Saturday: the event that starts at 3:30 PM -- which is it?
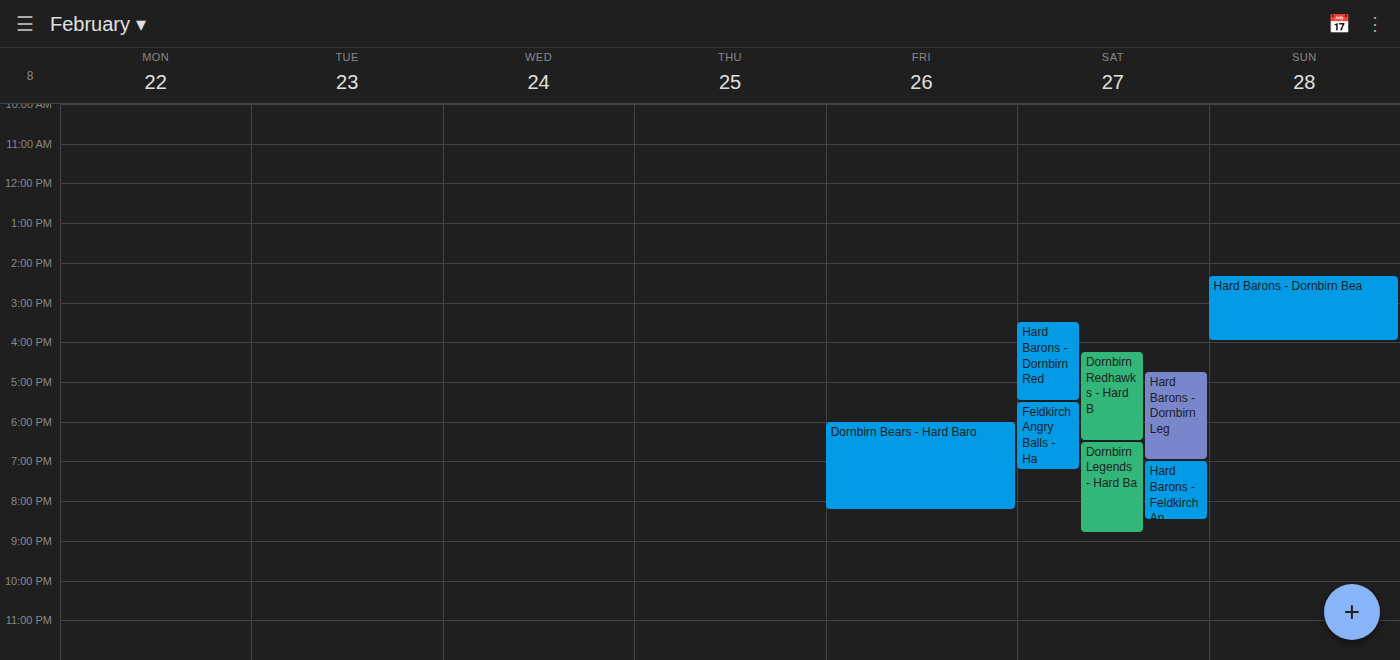
"Hard Barons - Dornbirn Red"